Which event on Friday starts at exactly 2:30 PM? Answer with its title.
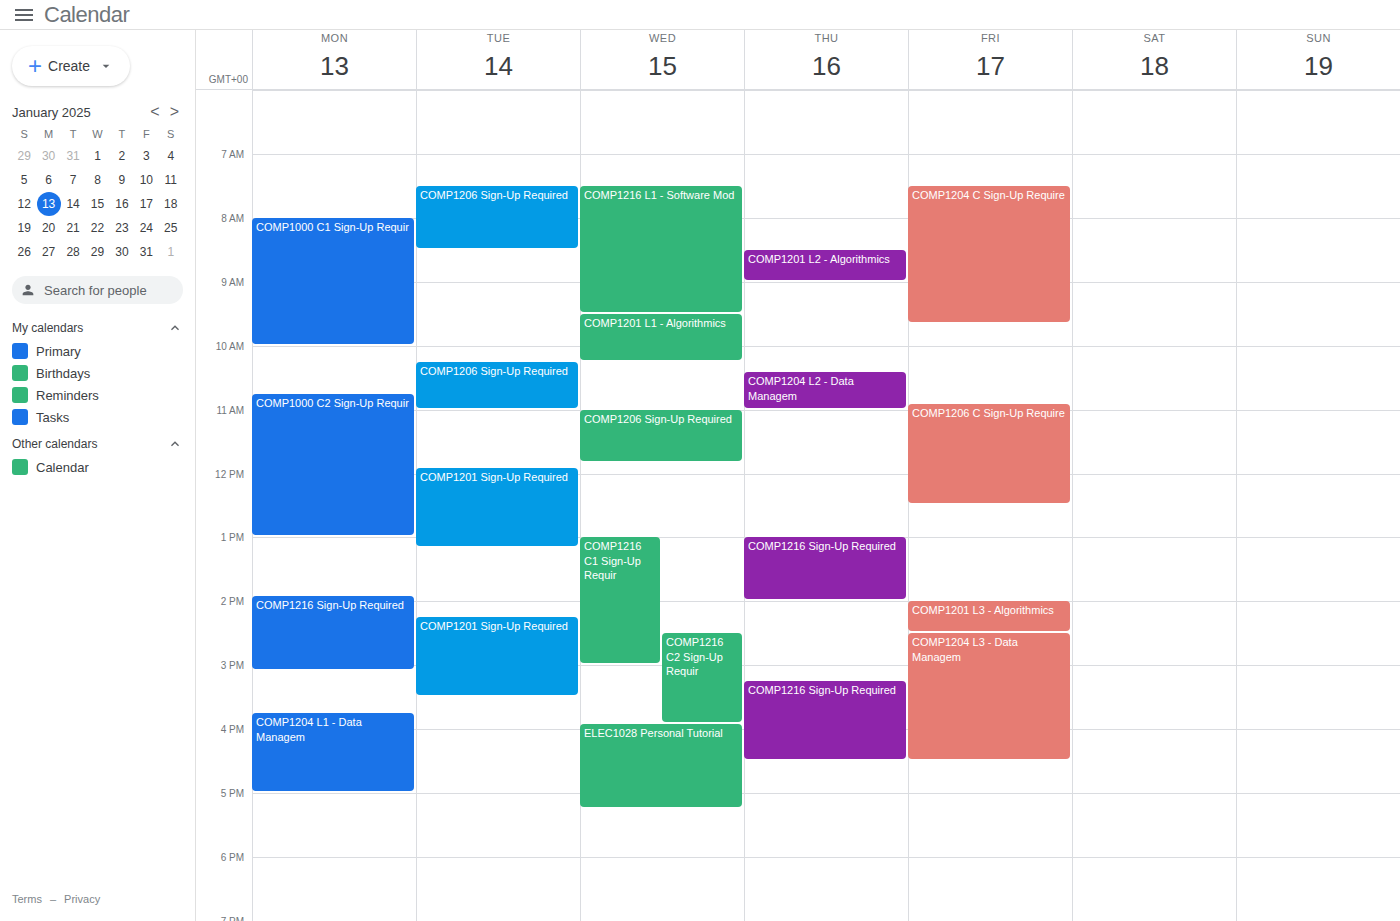
"COMP1204 L3 - Data Managem"